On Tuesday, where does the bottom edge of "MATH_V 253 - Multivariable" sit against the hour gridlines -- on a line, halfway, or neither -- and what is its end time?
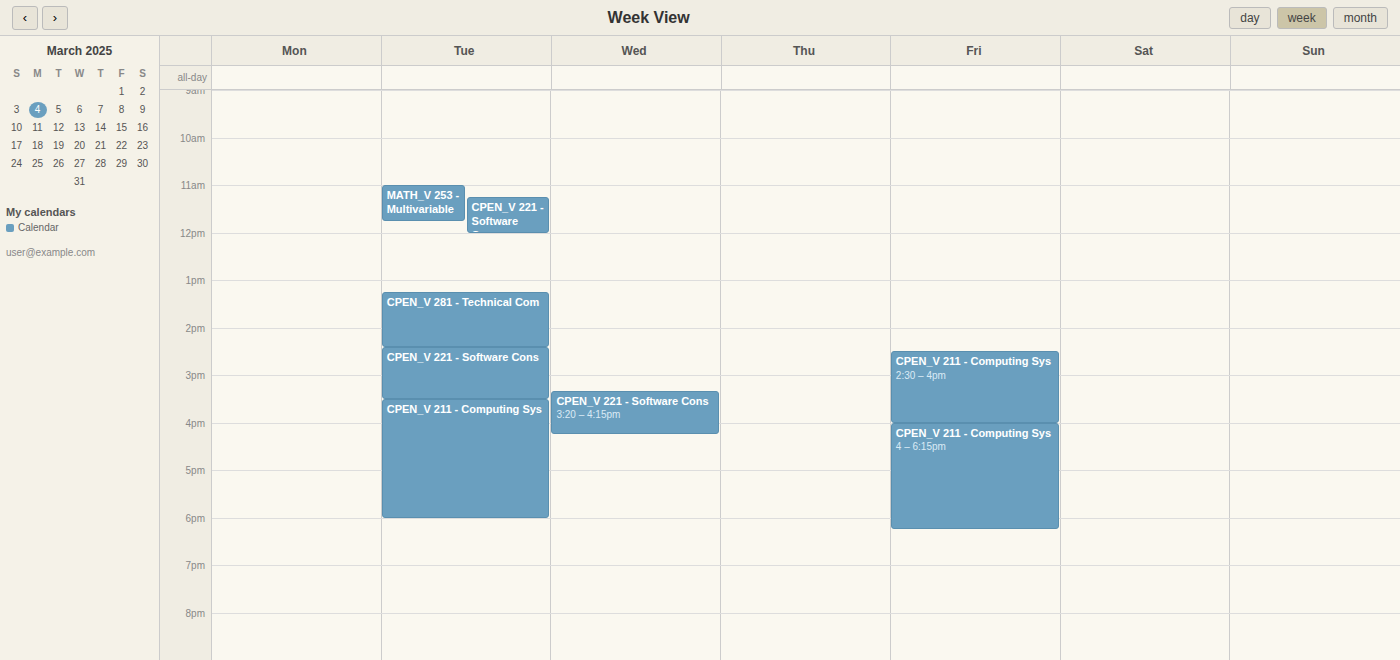
11:45 -- neither: three quarters of the way from the 11:00 line to the 12:00 line.